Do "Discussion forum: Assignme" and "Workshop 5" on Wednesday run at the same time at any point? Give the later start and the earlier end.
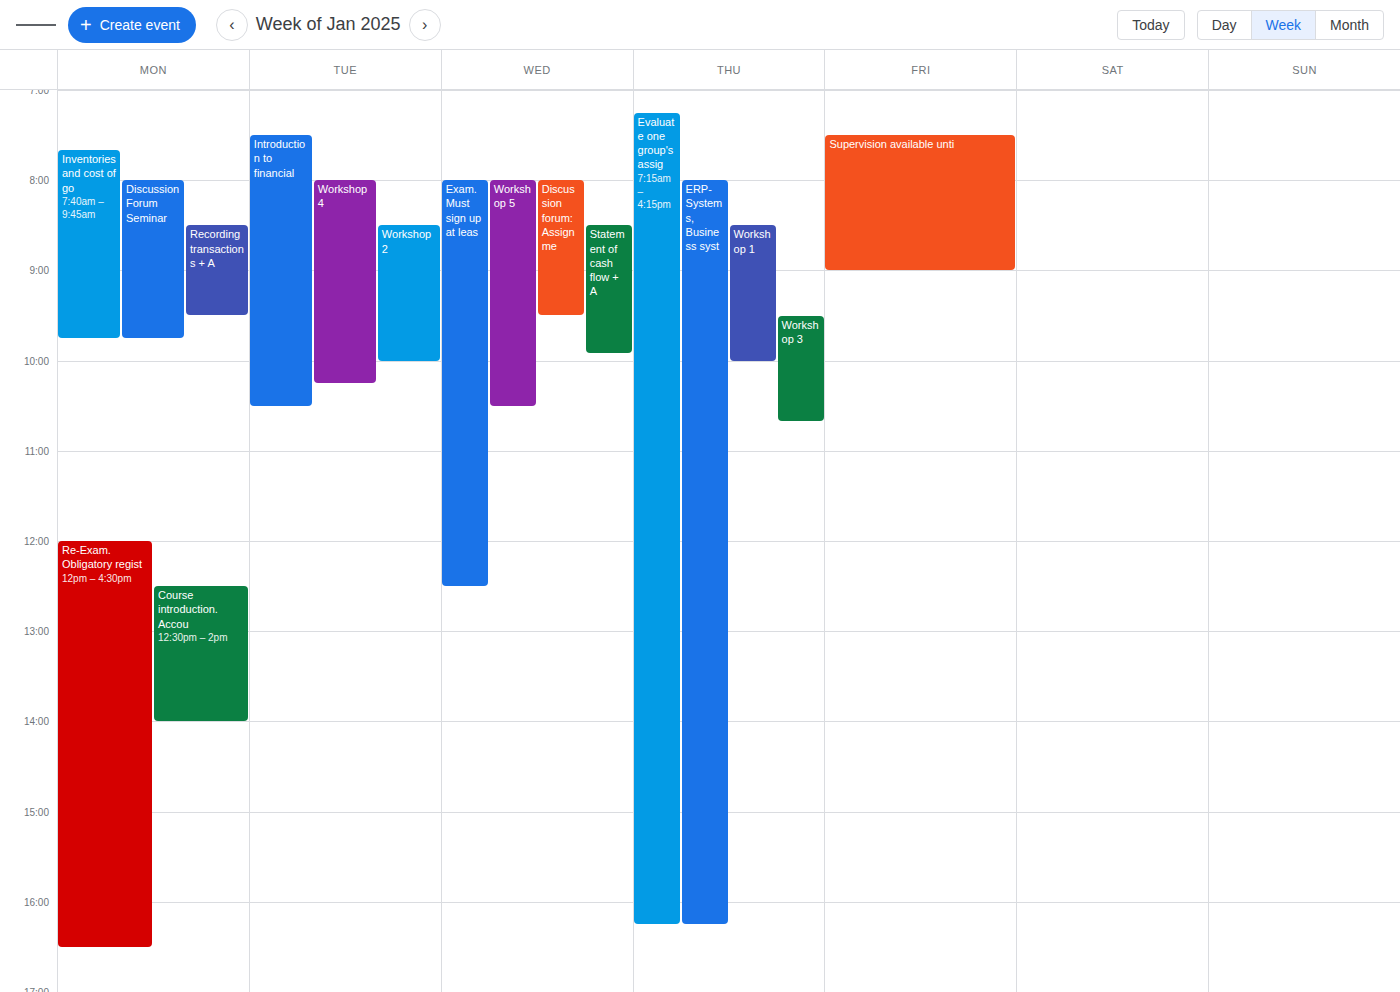
"Discussion forum: Assignme" runs 8:00 AM to 9:30 AM, inside "Workshop 5" -- they overlap.